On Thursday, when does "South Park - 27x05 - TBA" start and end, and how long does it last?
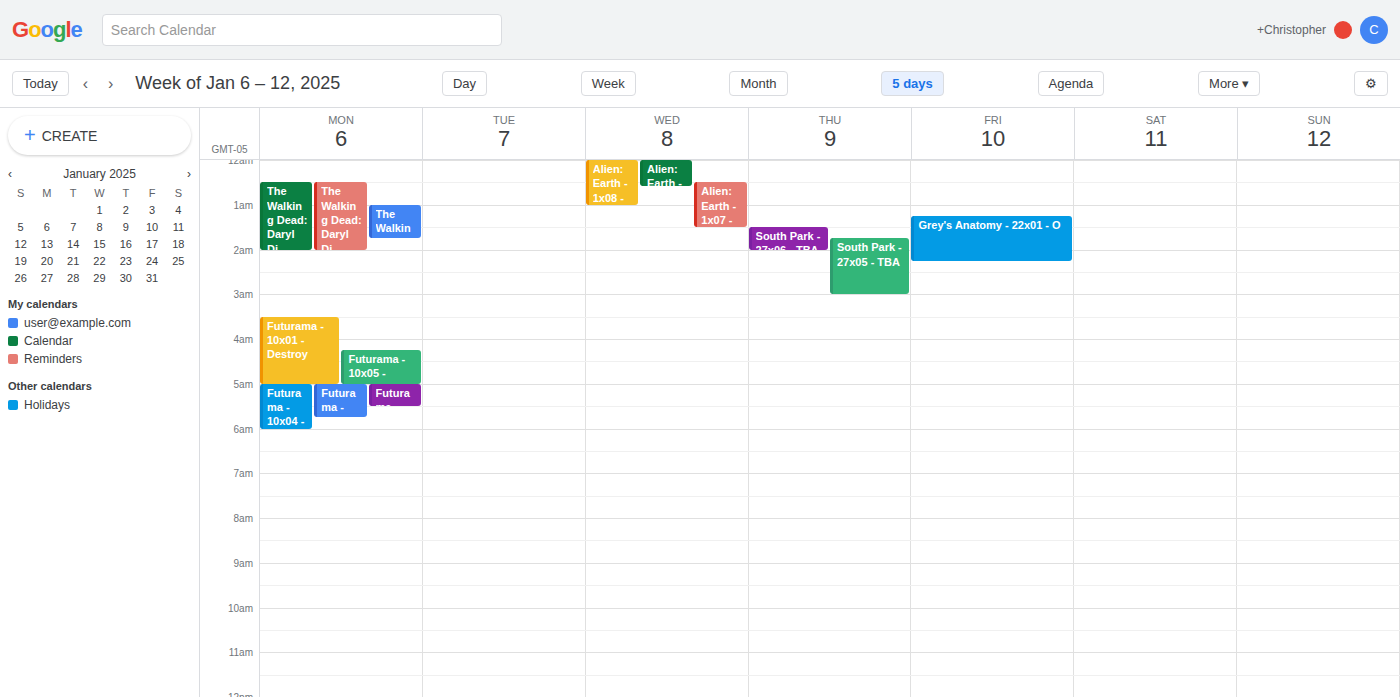
1:45 AM to 3:00 AM, 1 hour 15 minutes